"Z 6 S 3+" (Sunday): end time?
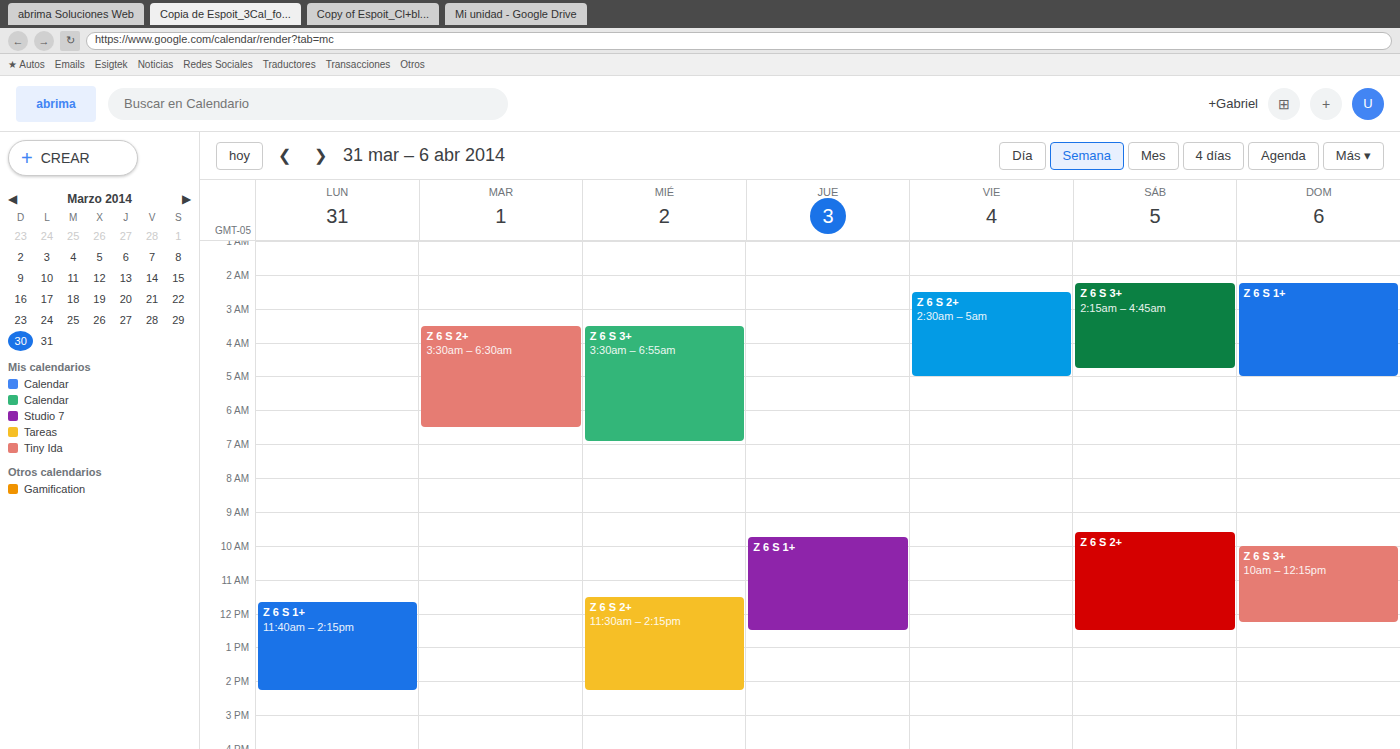
12:15 PM